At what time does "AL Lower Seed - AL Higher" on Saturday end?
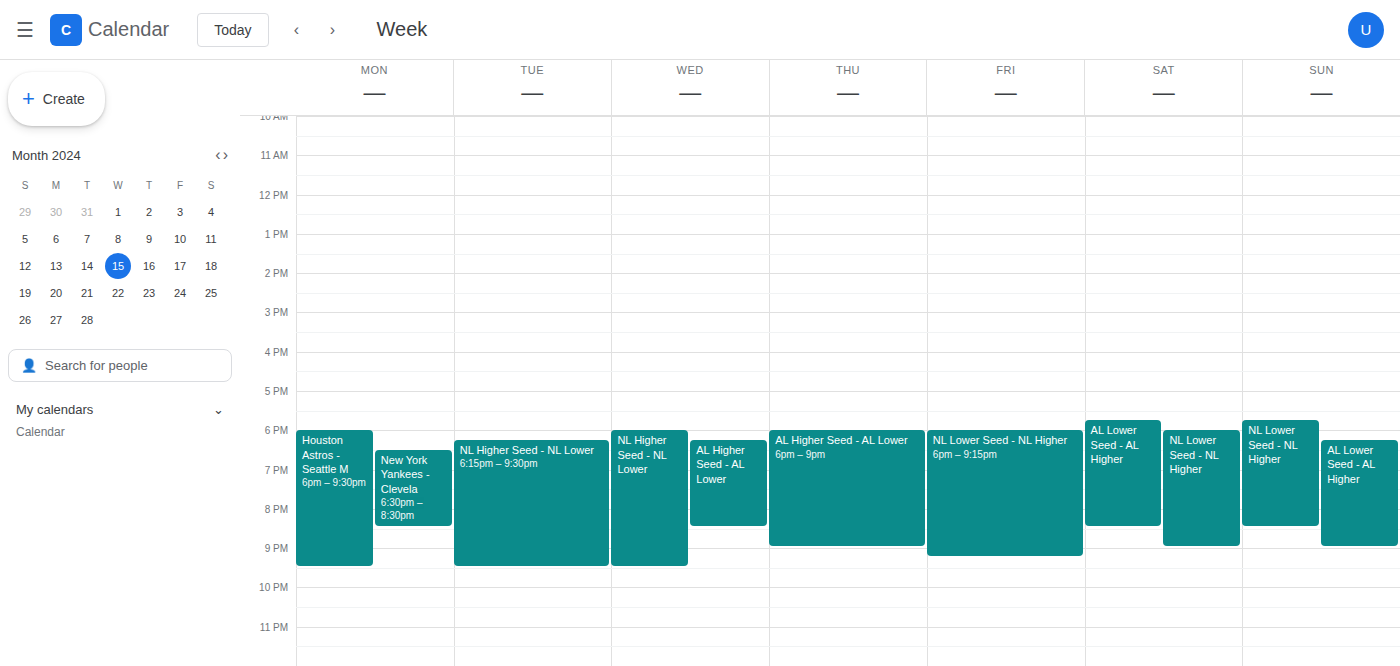
8:30 PM